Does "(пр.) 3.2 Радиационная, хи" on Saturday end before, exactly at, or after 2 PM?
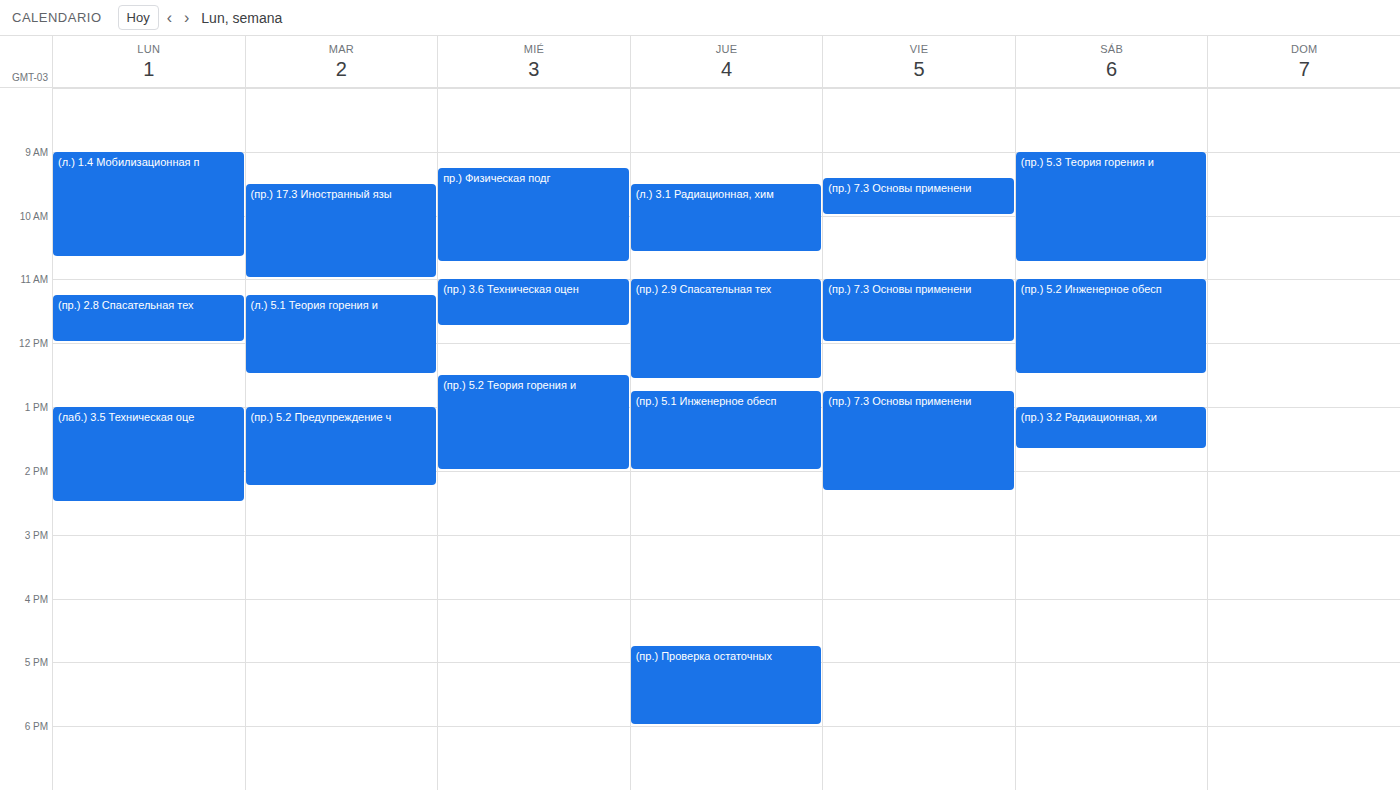
1:40 PM -- before 2 PM, 20 minutes above the 2 PM line.